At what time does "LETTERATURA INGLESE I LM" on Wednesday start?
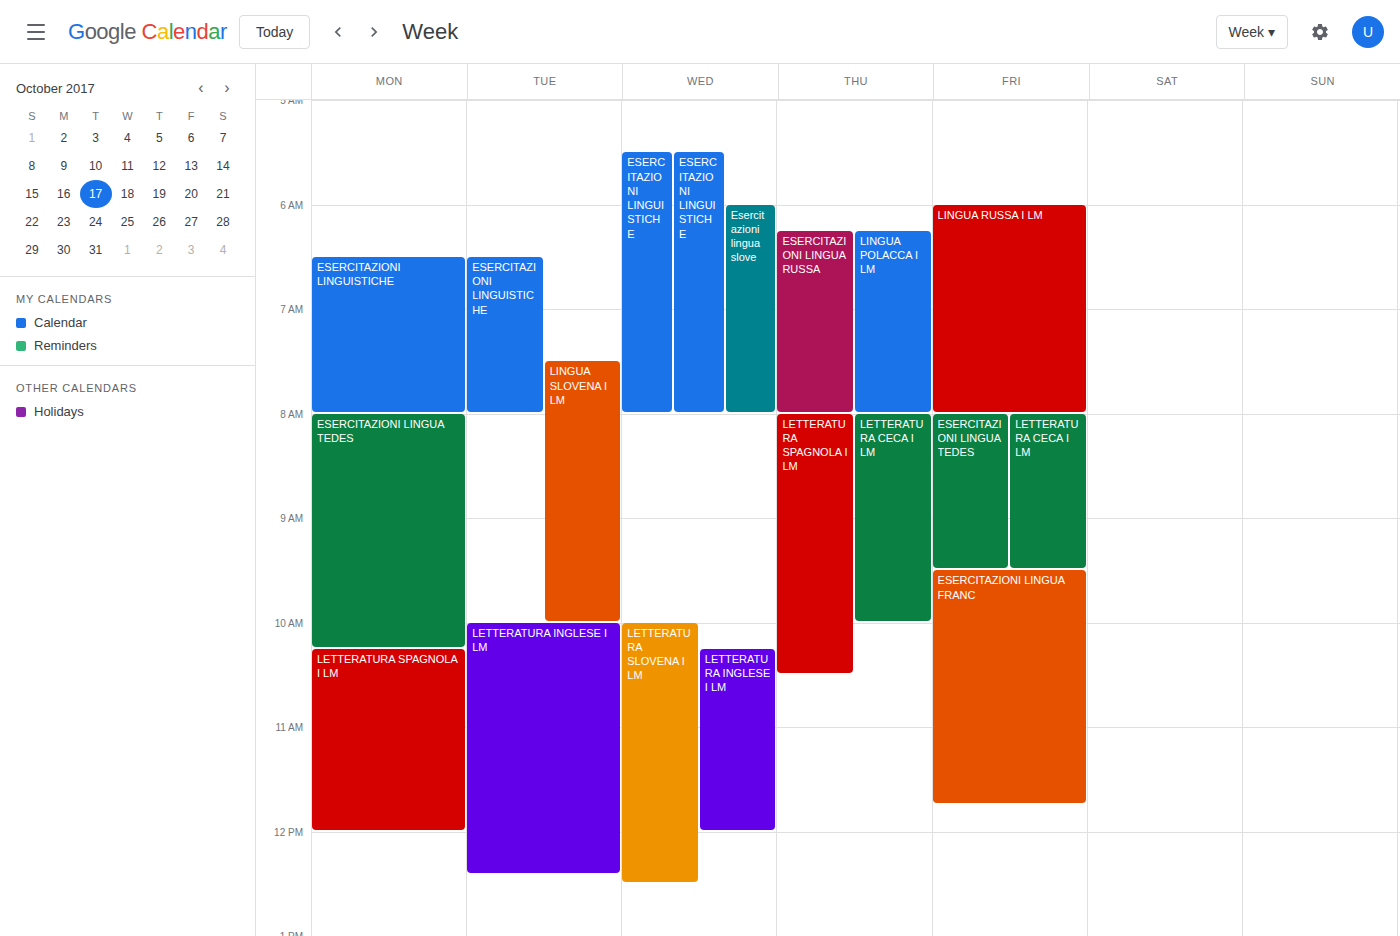
10:15 AM